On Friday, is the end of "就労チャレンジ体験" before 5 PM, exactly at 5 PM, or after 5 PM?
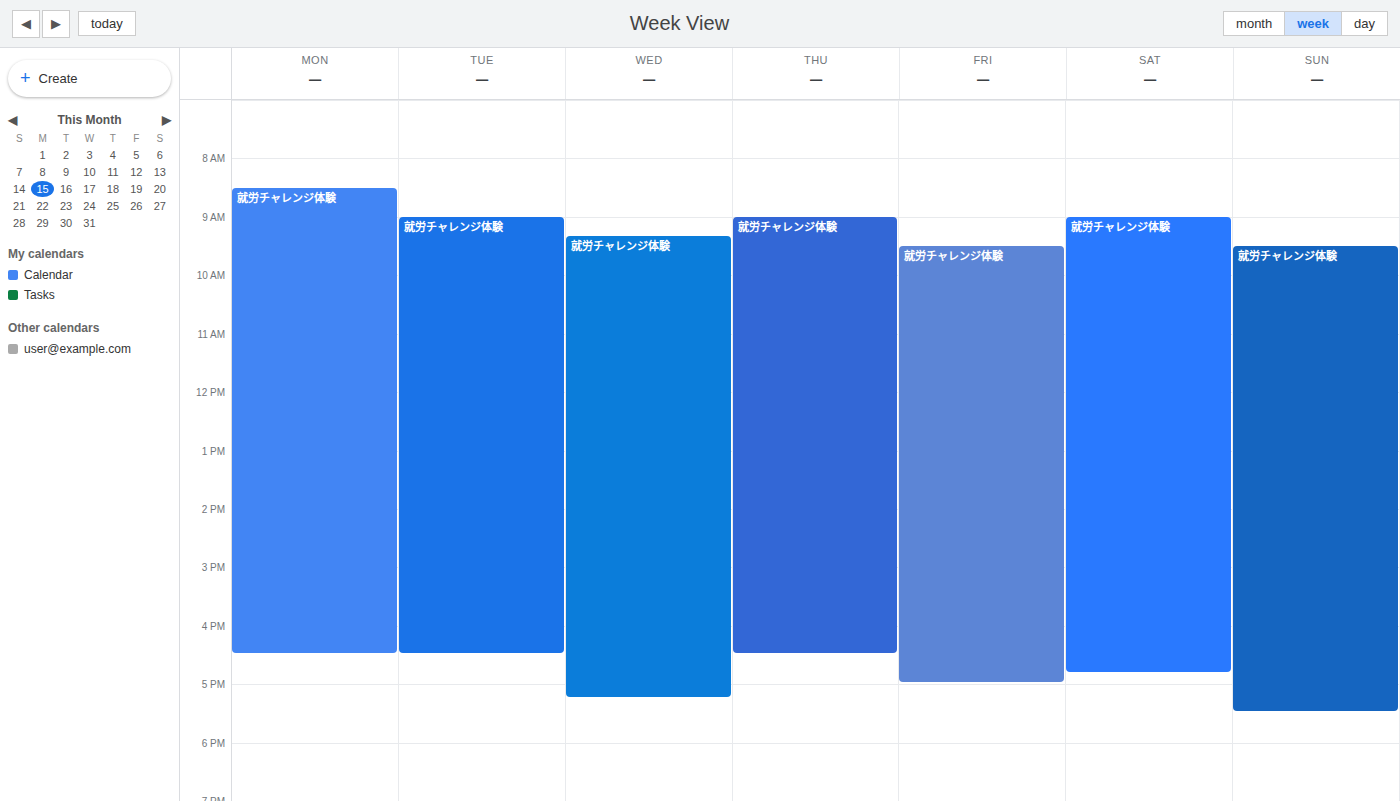
5:00 PM -- exactly at 5 PM, on the 5 PM line.